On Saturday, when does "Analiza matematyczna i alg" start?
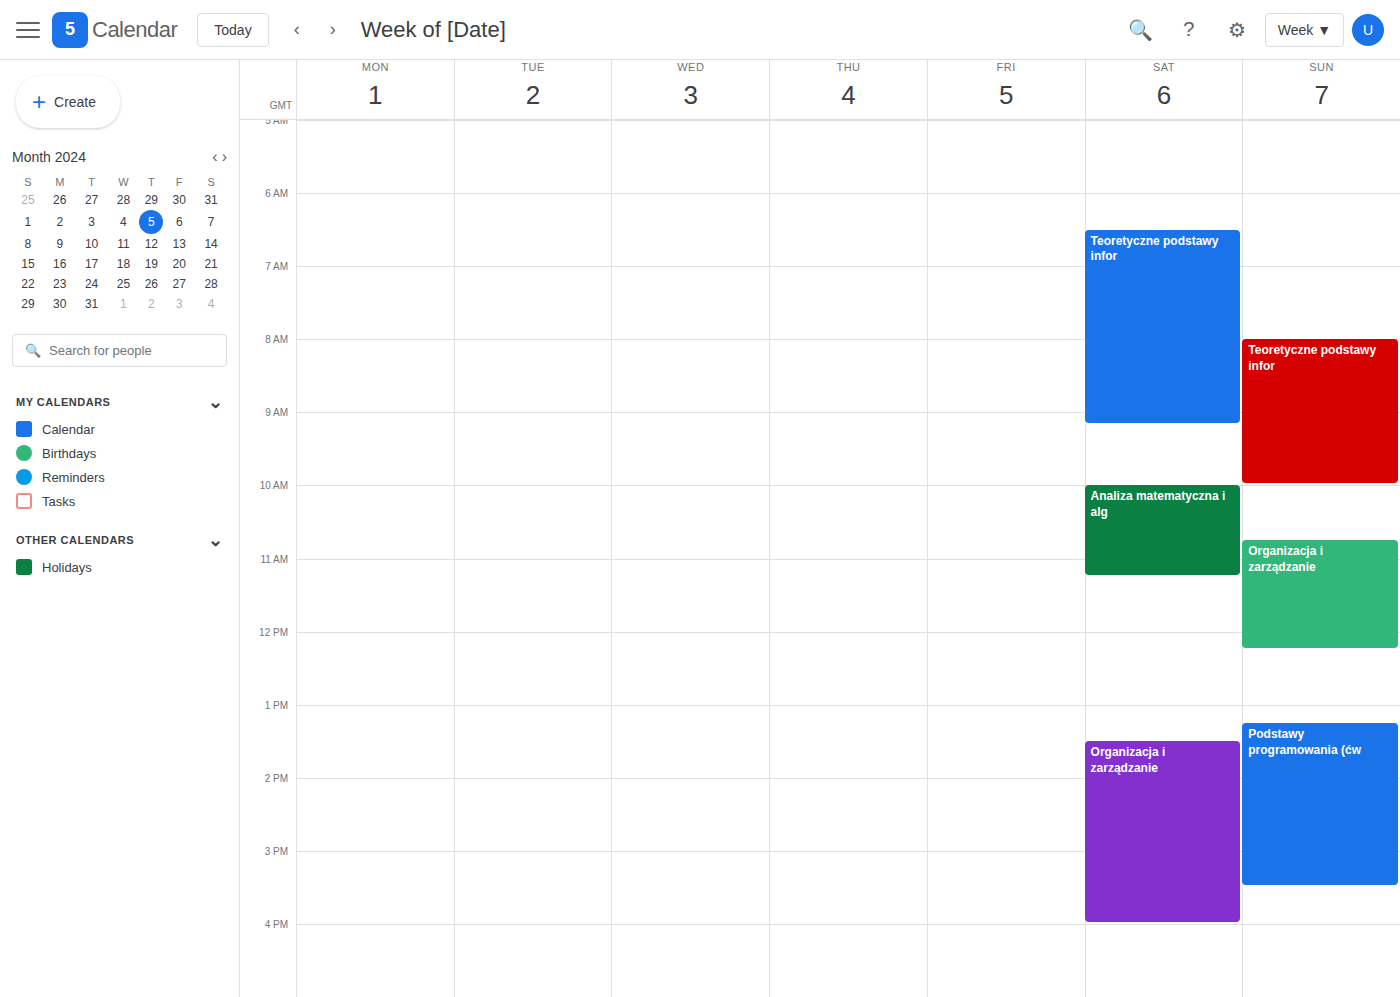
10:00 AM